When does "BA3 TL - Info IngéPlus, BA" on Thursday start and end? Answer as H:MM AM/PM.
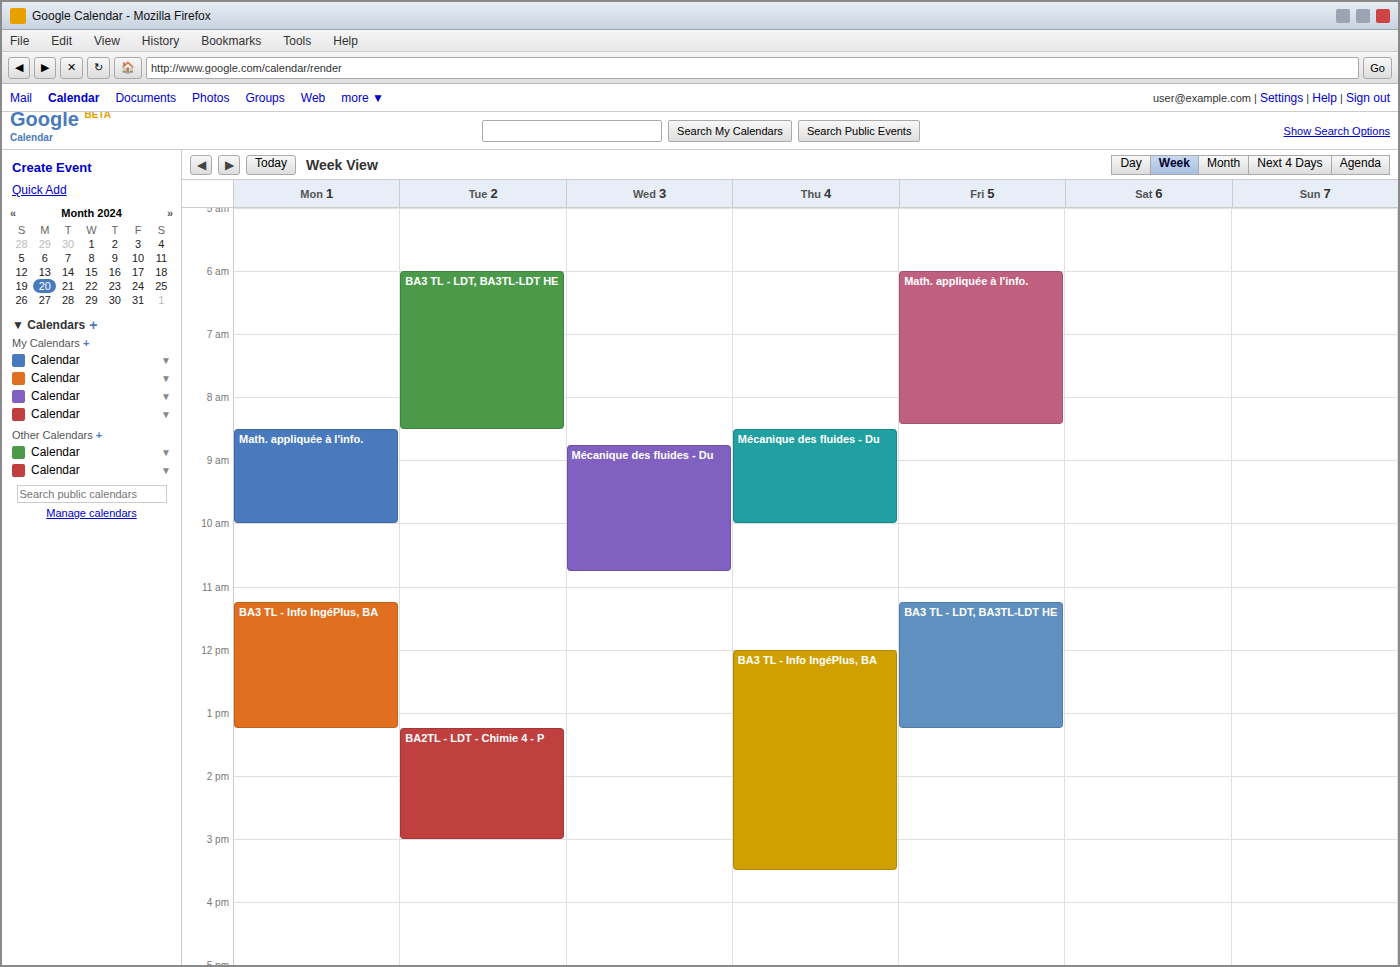
12:00 PM to 3:30 PM